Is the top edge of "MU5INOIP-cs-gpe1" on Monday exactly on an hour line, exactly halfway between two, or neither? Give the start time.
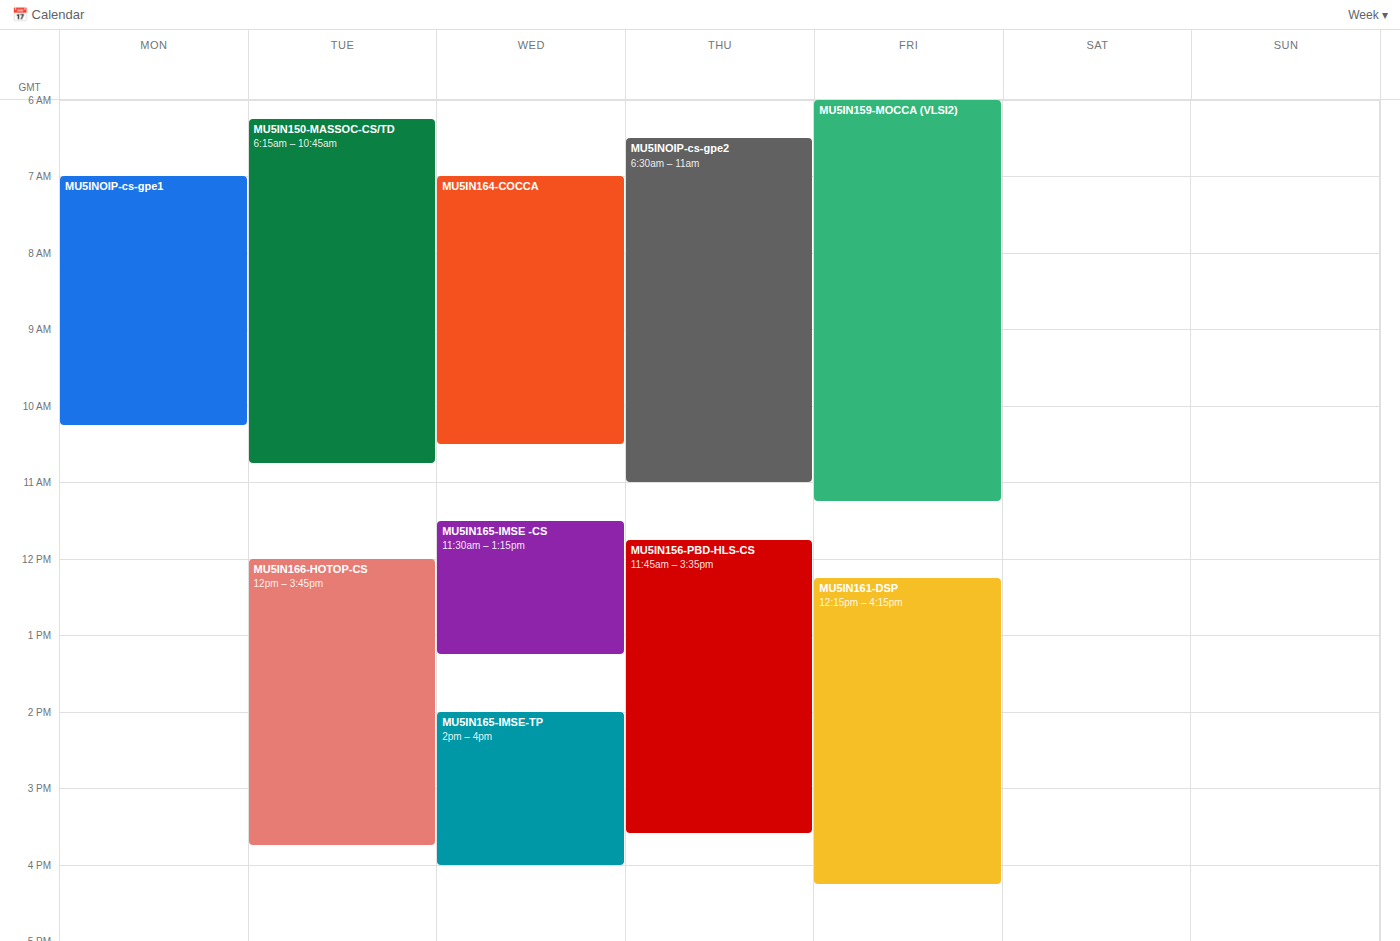
07:00 -- exactly on the 07:00 line.